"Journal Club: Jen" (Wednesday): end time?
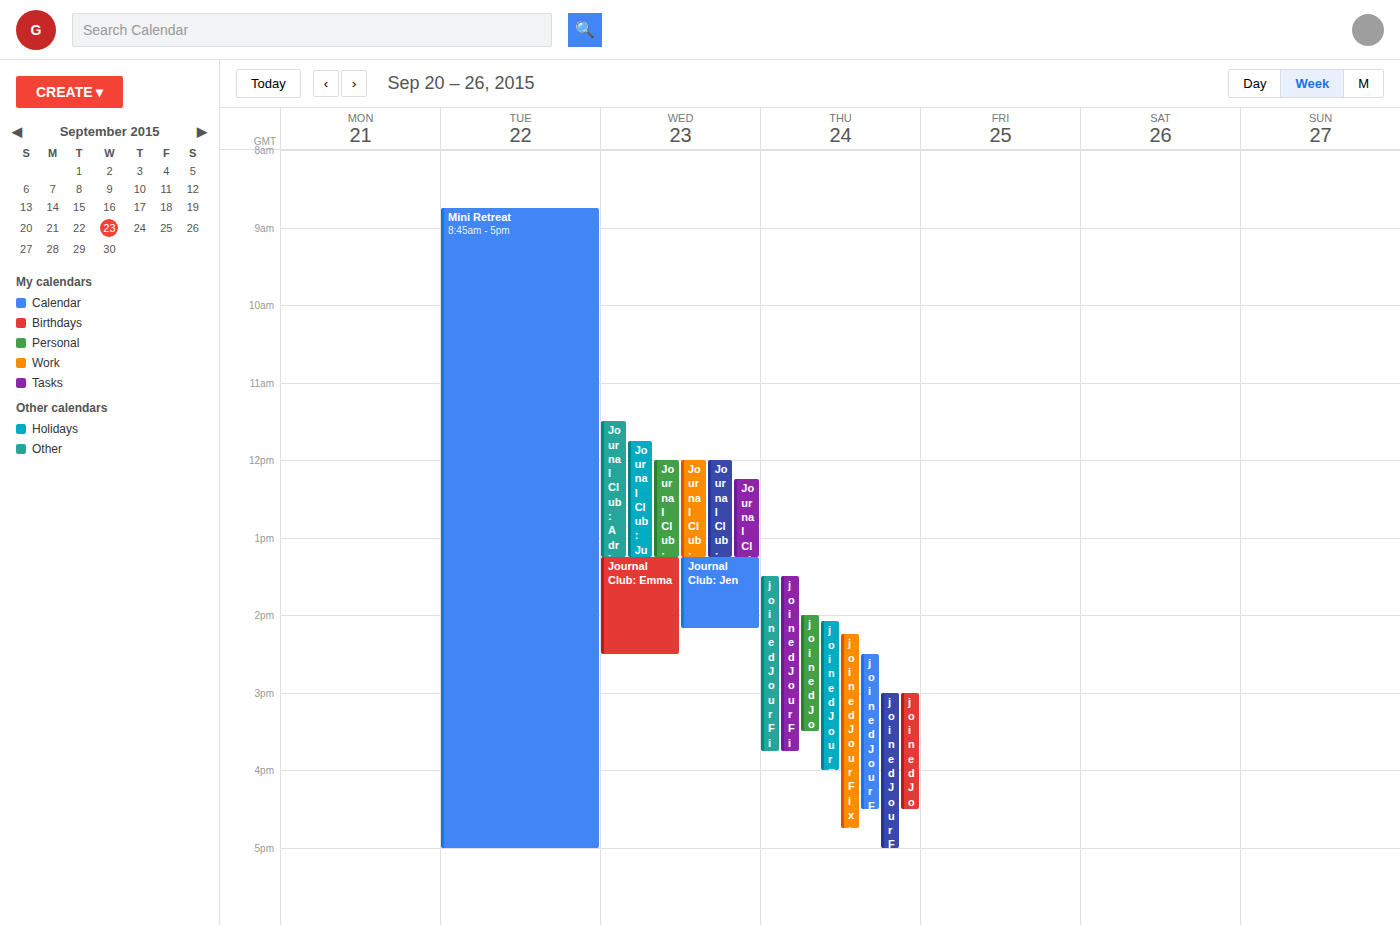
2:10 PM